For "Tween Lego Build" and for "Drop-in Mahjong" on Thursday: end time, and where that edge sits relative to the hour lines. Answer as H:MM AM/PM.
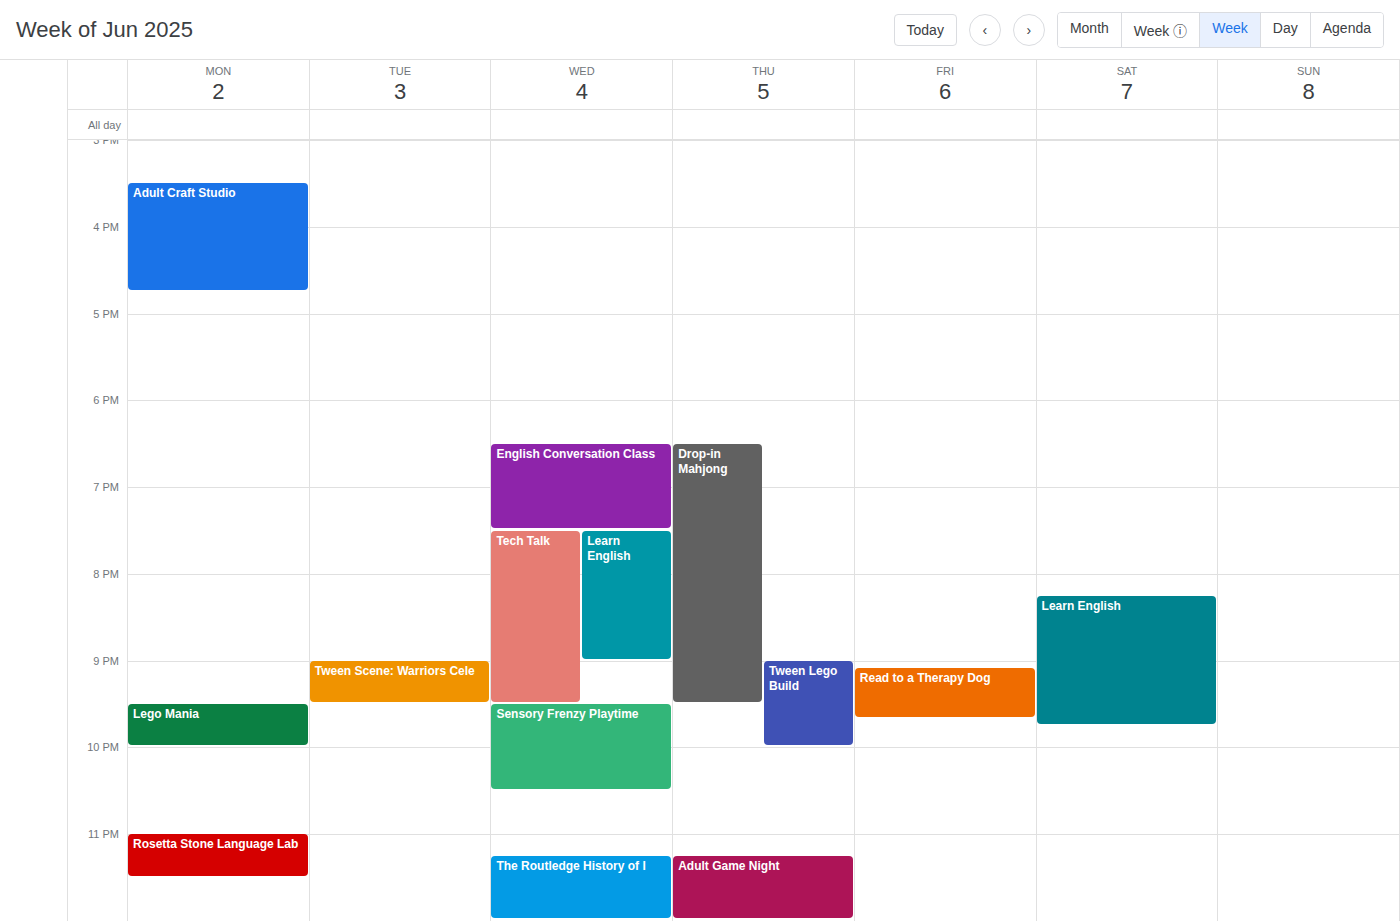
"Tween Lego Build": 10:00 PM, exactly on the 10 PM line. "Drop-in Mahjong": 9:30 PM, halfway between the 9 PM and 10 PM lines.